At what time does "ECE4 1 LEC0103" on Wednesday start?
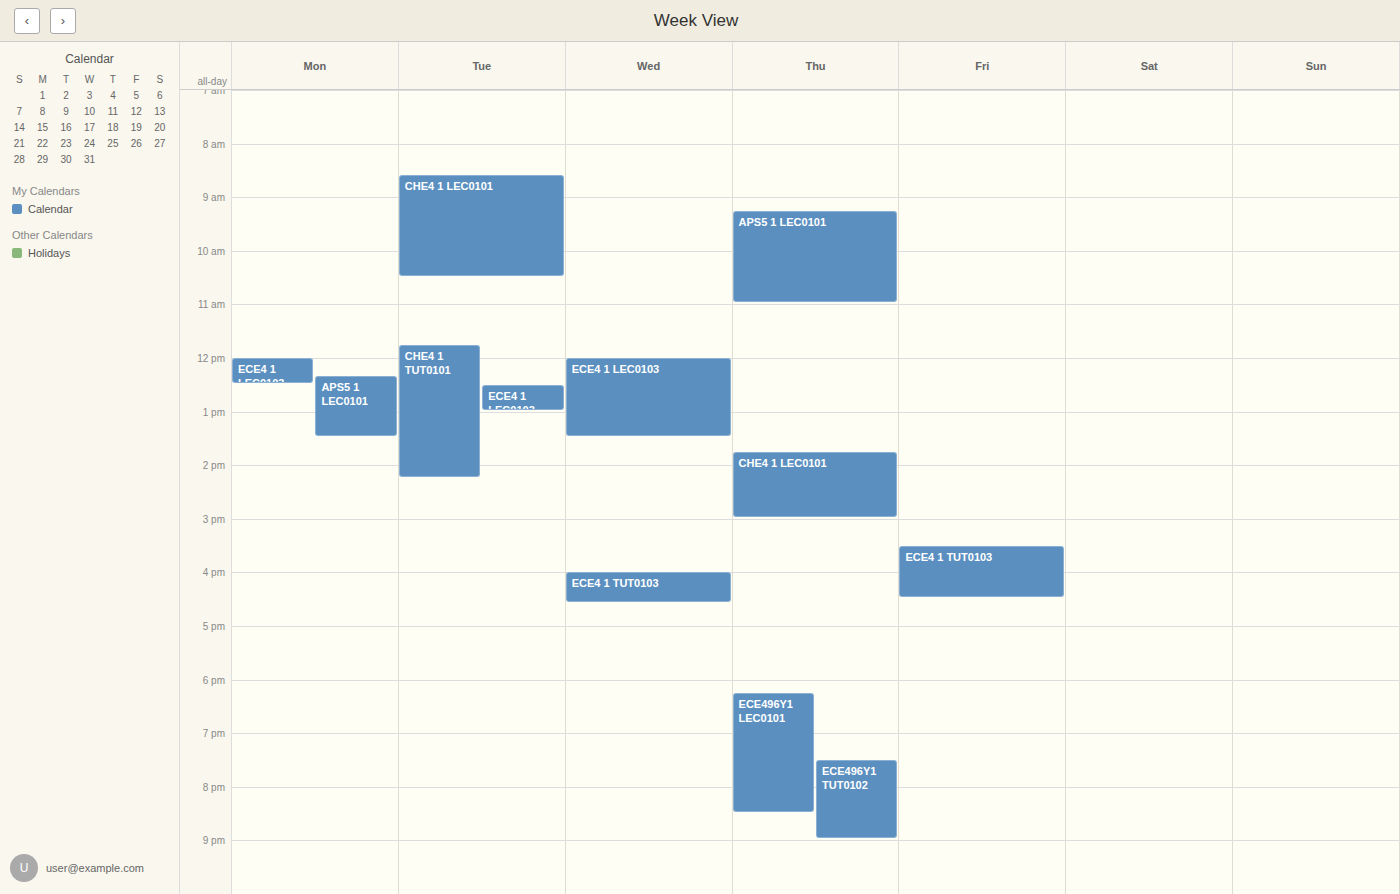
12:00 PM